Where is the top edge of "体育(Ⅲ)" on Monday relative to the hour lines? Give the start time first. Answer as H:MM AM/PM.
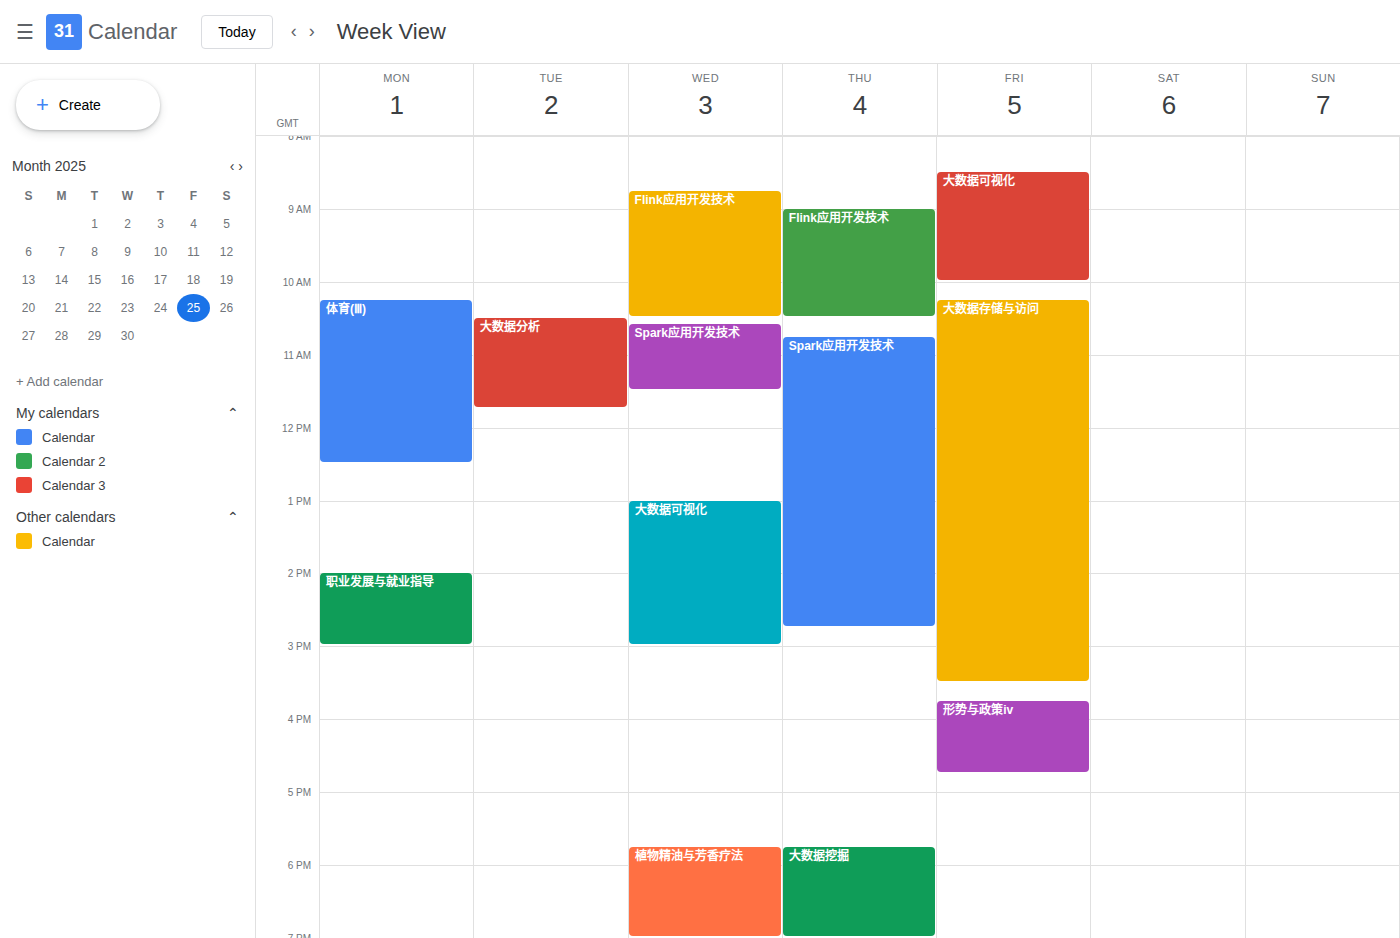
10:15 AM -- neither: a quarter of the way from the 10 AM line to the 11 AM line.